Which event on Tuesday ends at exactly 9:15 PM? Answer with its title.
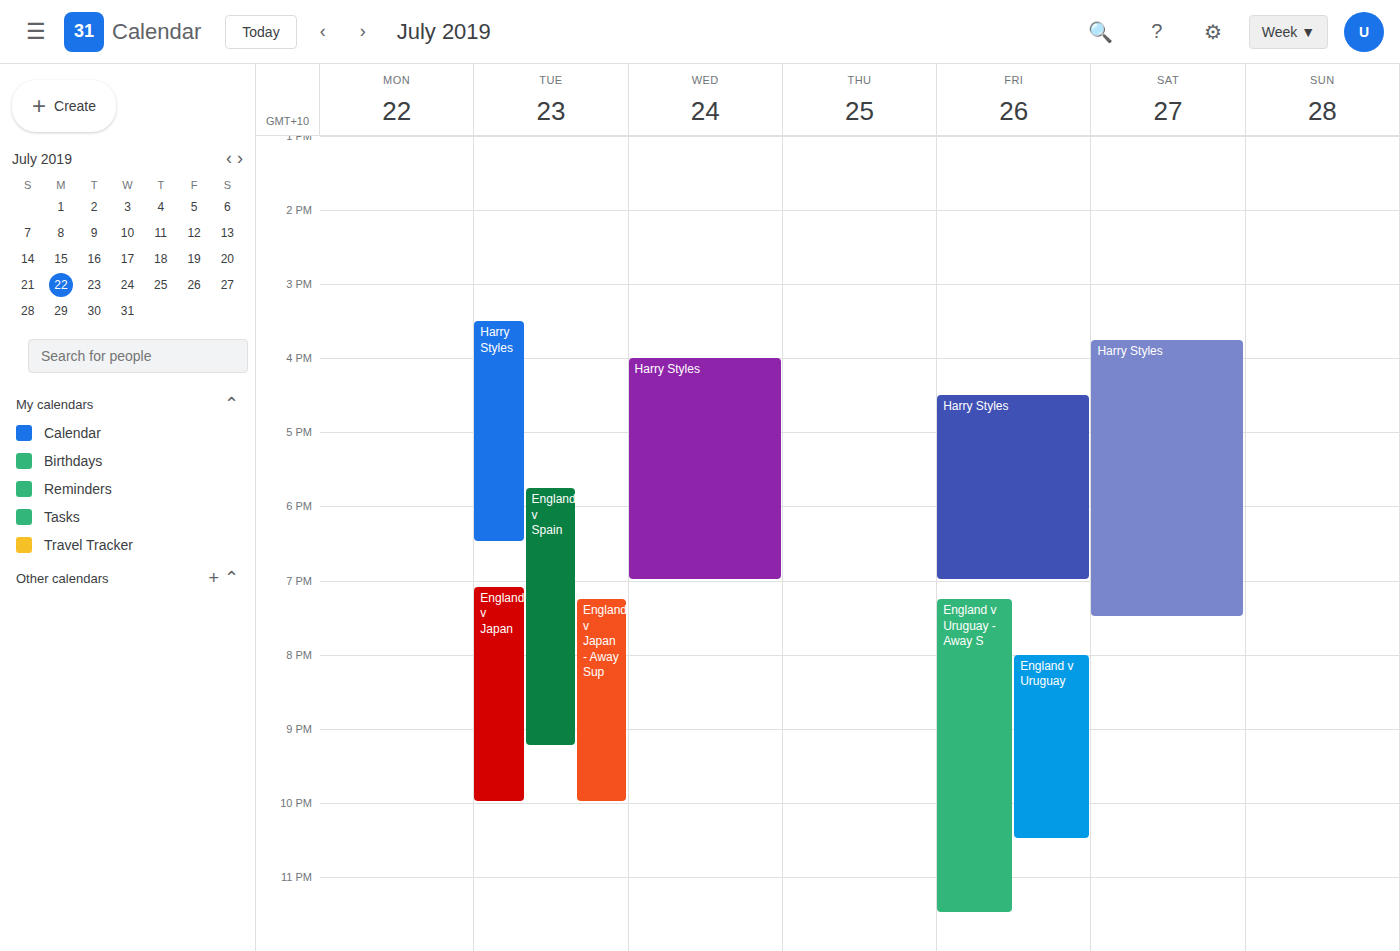
"England v Spain"